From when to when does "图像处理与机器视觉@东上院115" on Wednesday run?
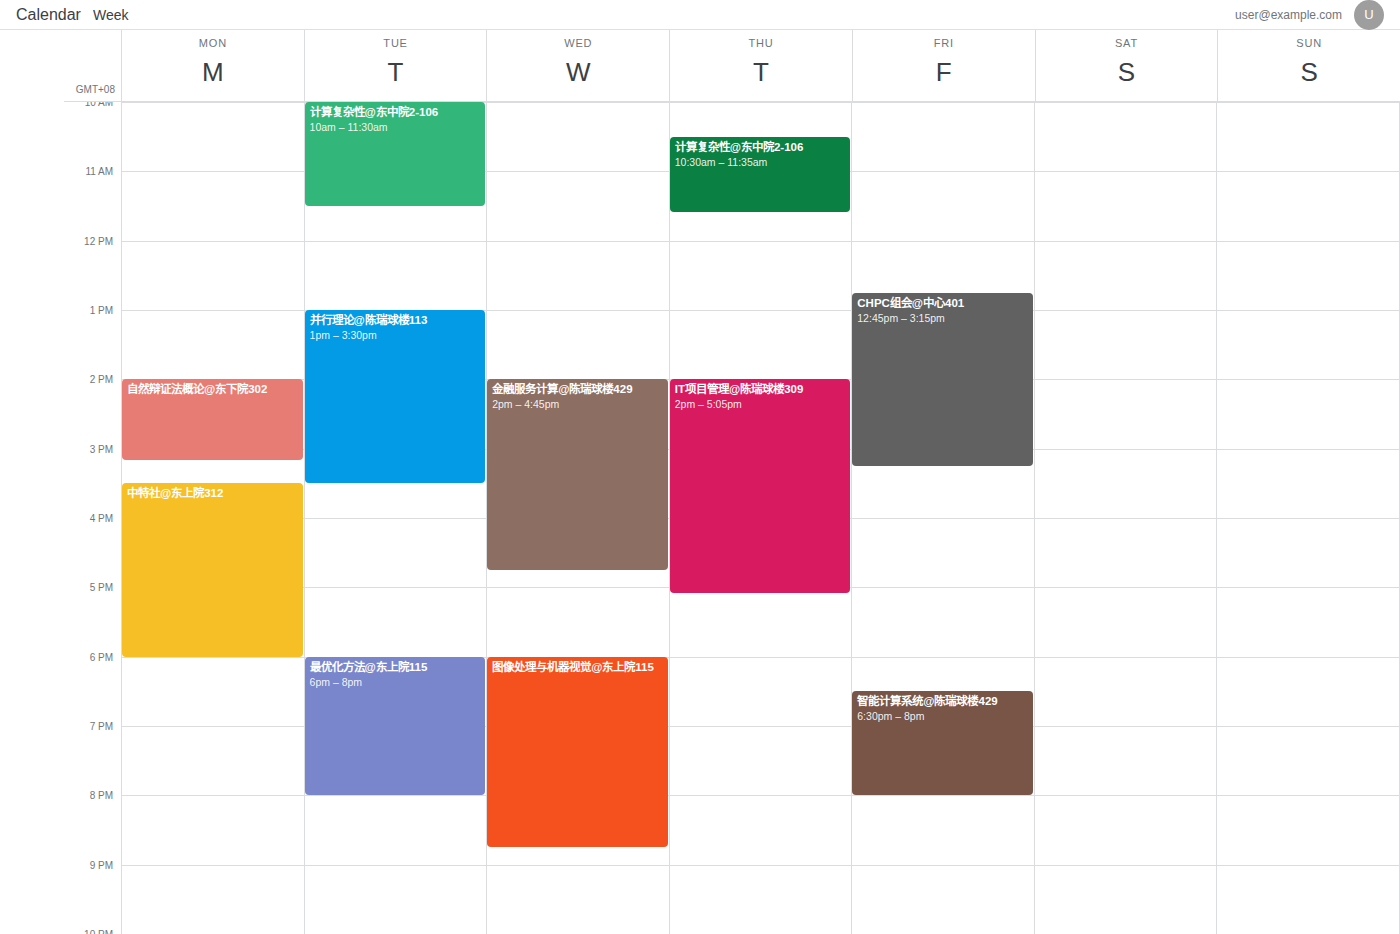
6:00 PM to 8:45 PM